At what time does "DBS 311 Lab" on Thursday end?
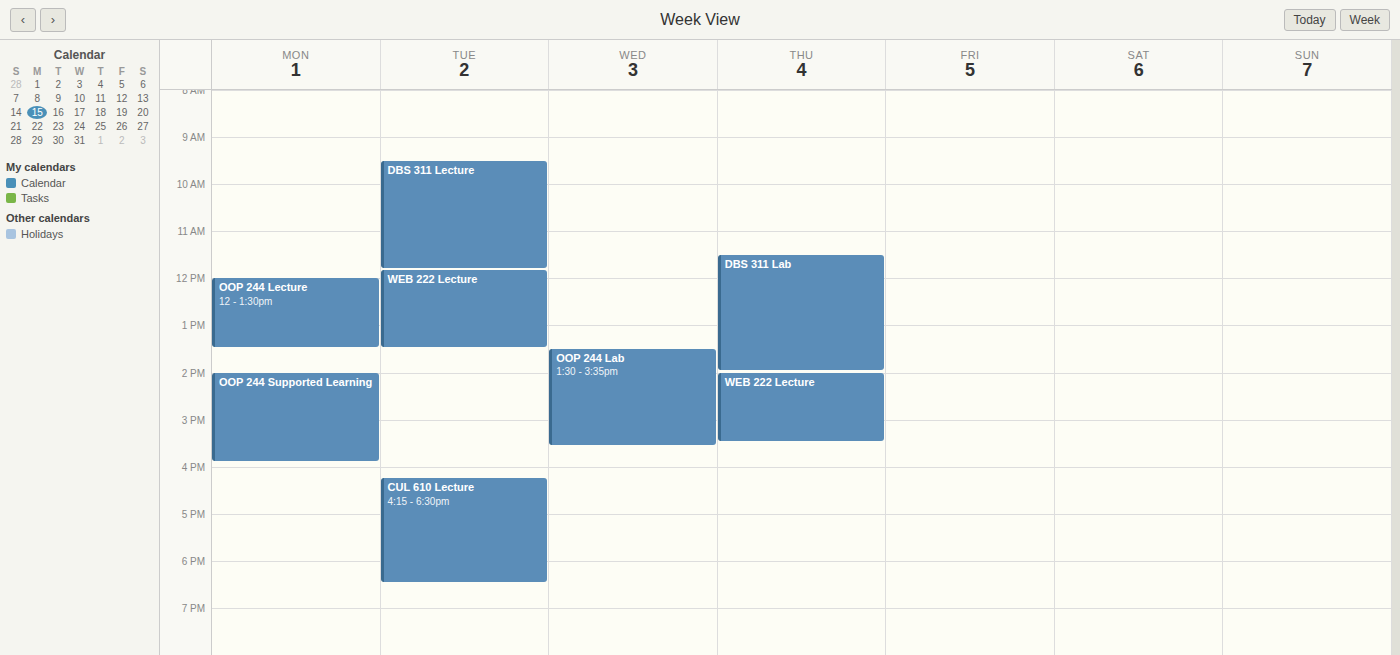
14:00